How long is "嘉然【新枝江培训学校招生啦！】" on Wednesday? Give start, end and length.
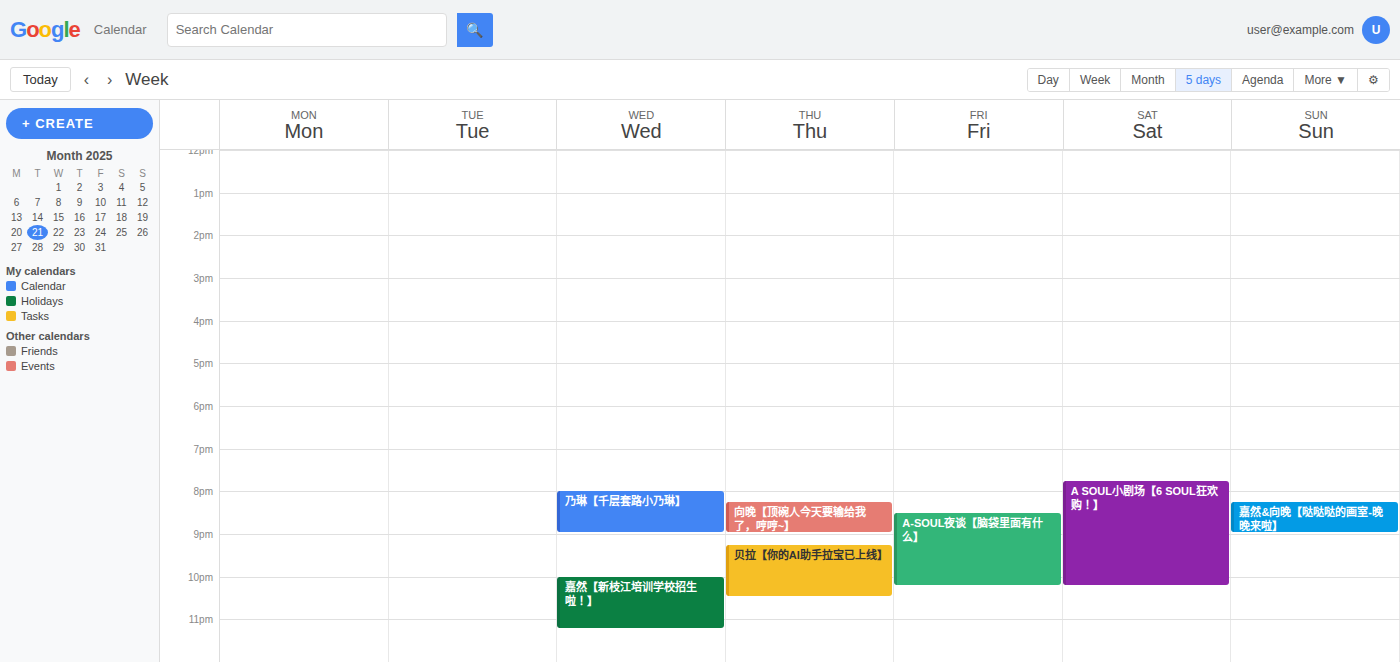
10:00 PM to 11:15 PM, 1 hour 15 minutes